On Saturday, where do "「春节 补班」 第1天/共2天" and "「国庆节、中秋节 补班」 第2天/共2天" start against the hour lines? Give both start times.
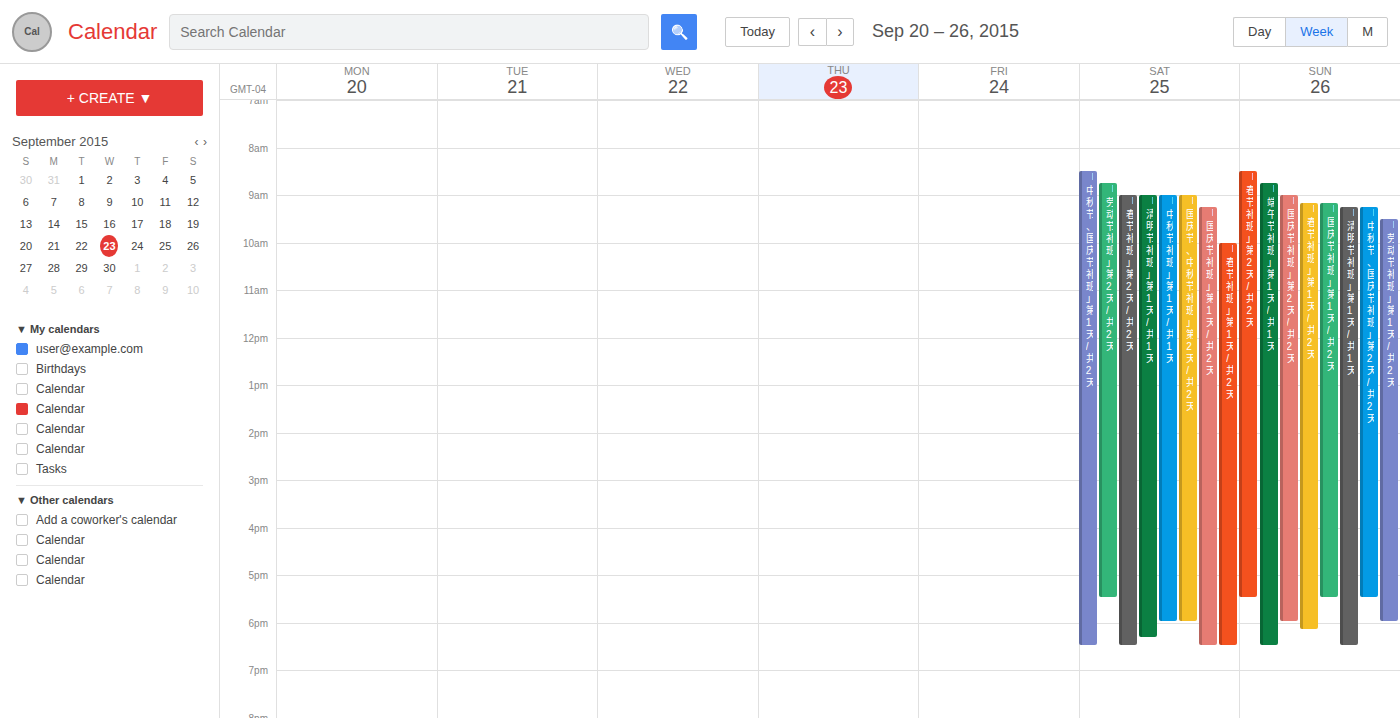
"「春节 补班」 第1天/共2天": 10:00 AM, exactly on the 10 AM line. "「国庆节、中秋节 补班」 第2天/共2天": 9:00 AM, exactly on the 9 AM line.